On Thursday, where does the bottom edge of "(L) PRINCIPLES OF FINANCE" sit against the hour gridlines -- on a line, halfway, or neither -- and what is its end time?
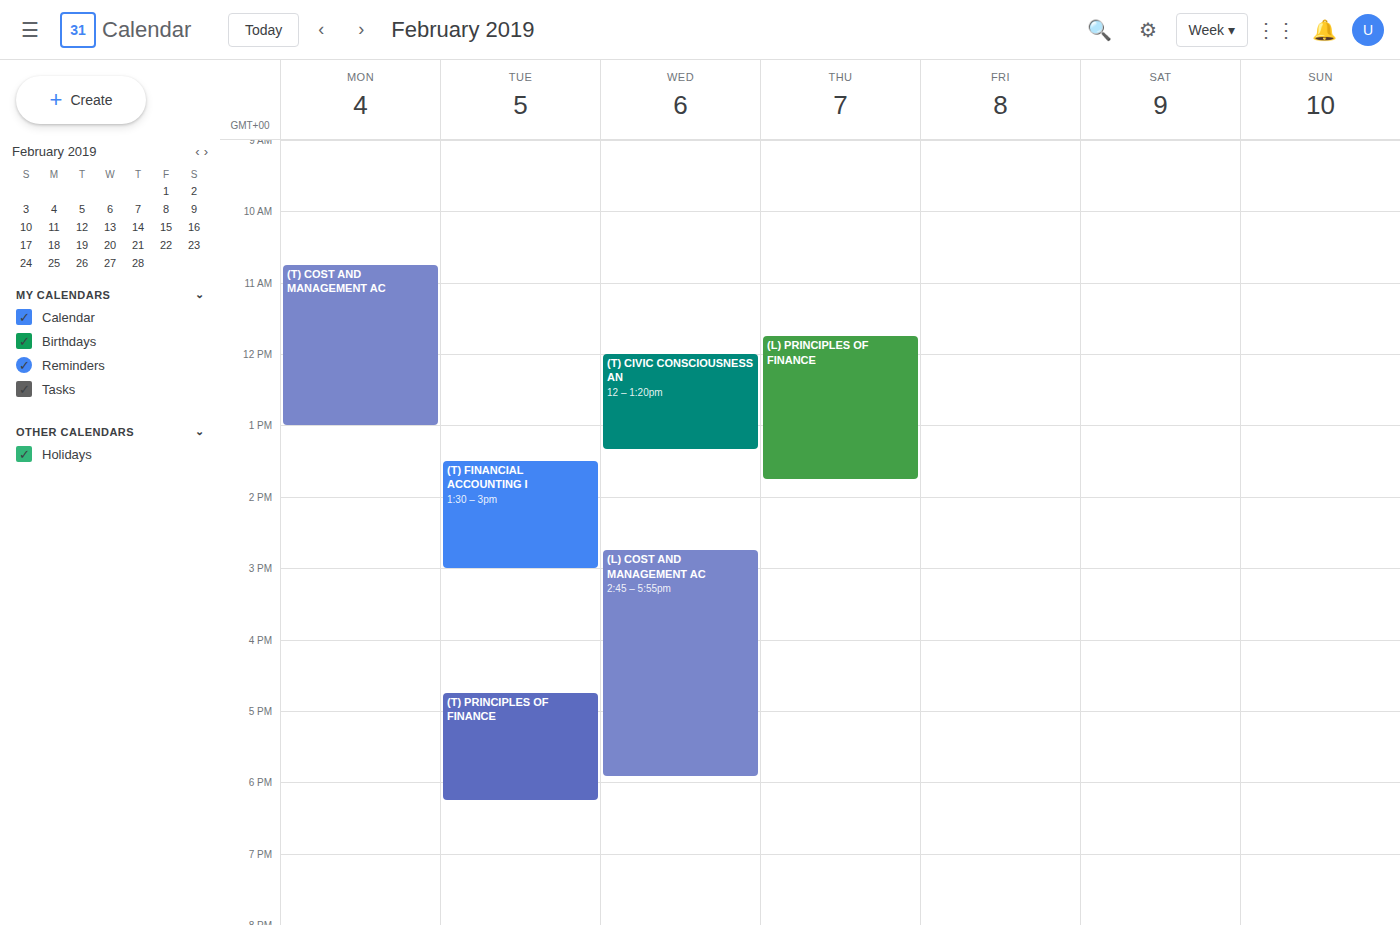
1:45 PM -- neither: three quarters of the way from the 1 PM line to the 2 PM line.